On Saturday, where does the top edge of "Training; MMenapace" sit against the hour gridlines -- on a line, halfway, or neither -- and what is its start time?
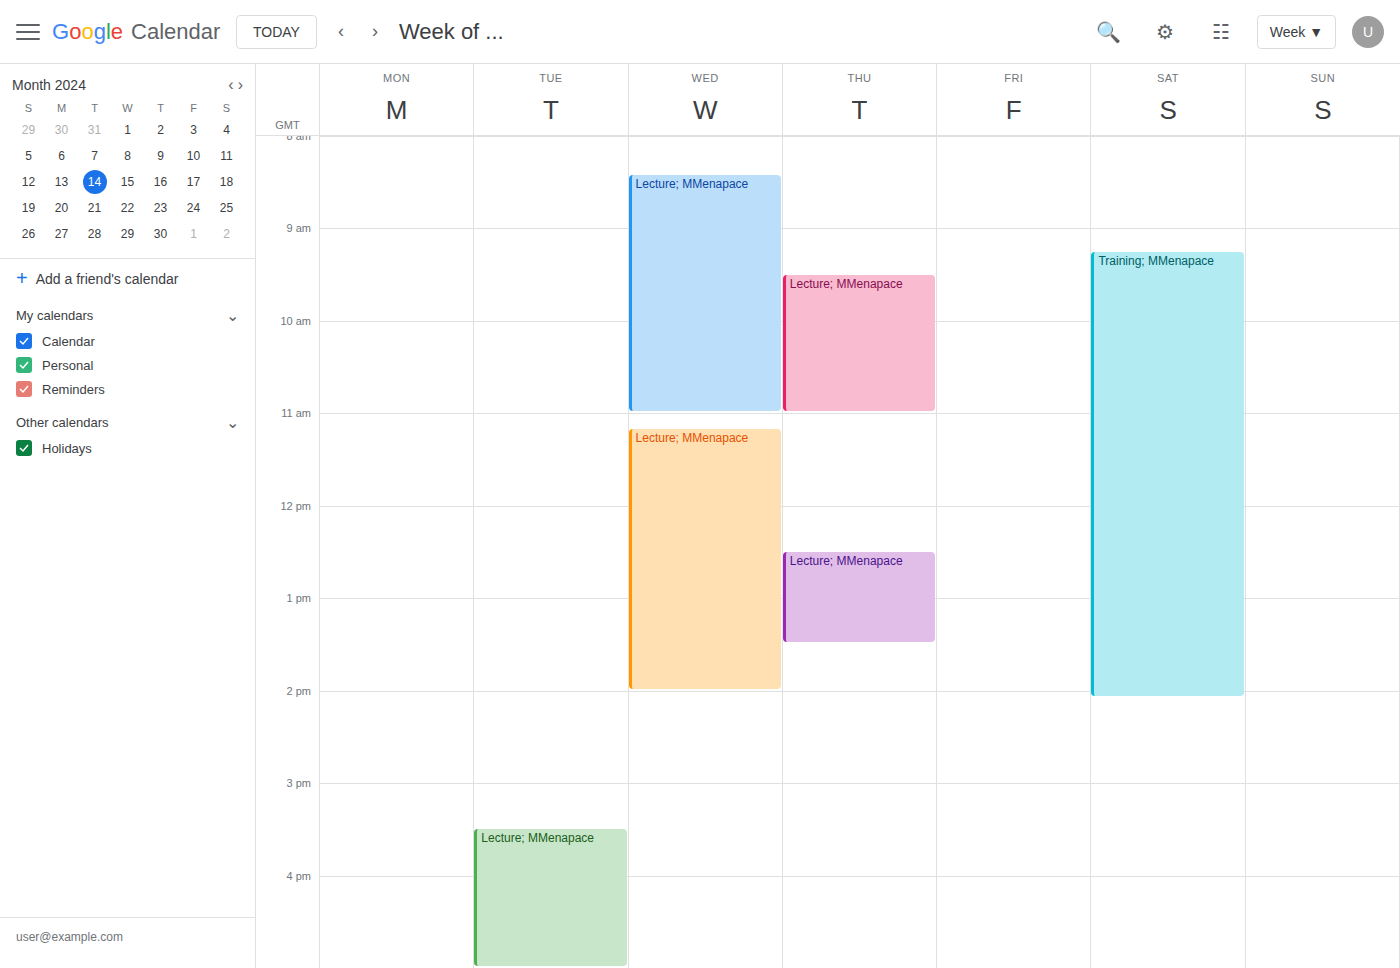
9:15 AM -- neither: a quarter of the way from the 9 AM line to the 10 AM line.